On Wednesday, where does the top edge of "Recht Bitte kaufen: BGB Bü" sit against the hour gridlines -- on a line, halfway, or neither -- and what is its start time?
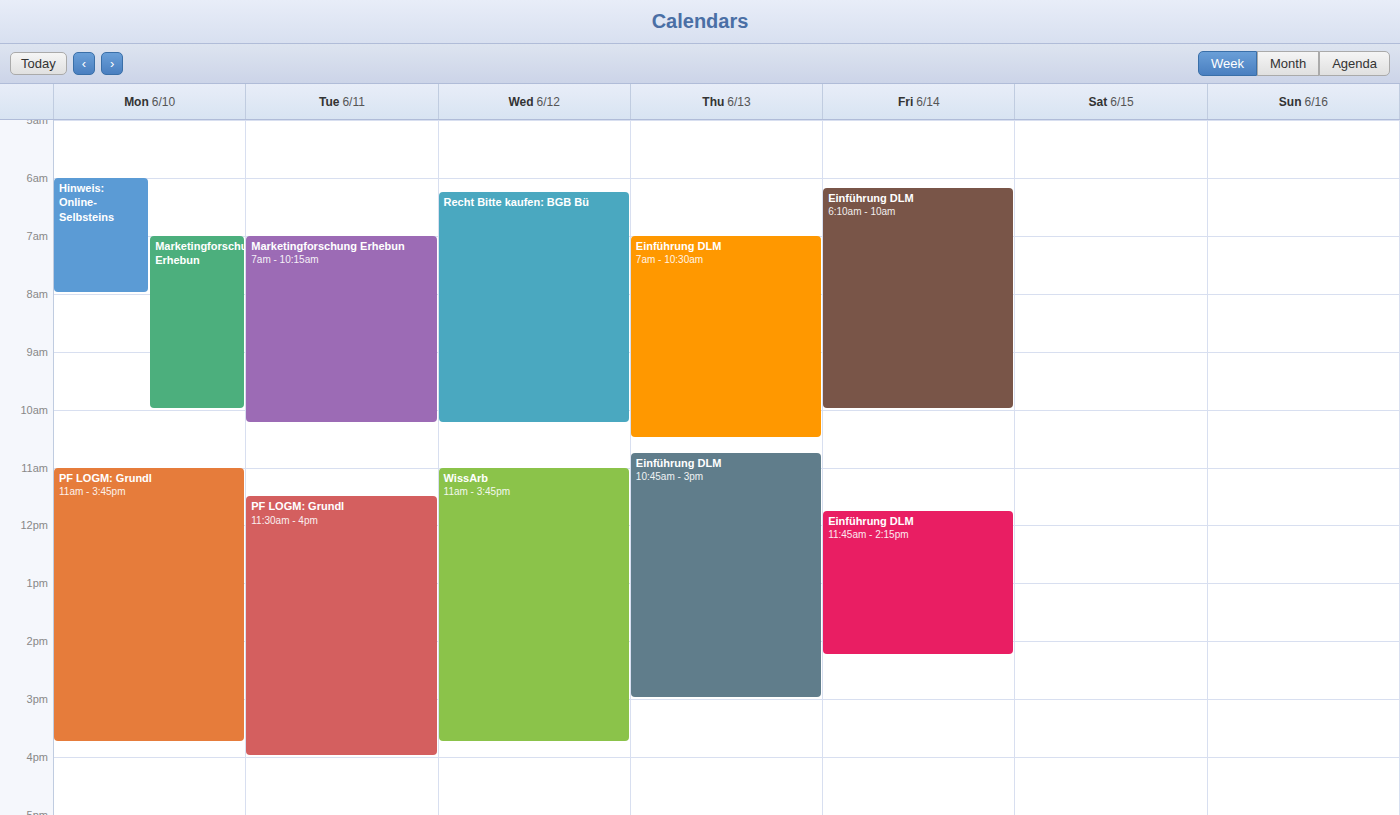
6:15 AM -- neither: a quarter of the way from the 6 AM line to the 7 AM line.